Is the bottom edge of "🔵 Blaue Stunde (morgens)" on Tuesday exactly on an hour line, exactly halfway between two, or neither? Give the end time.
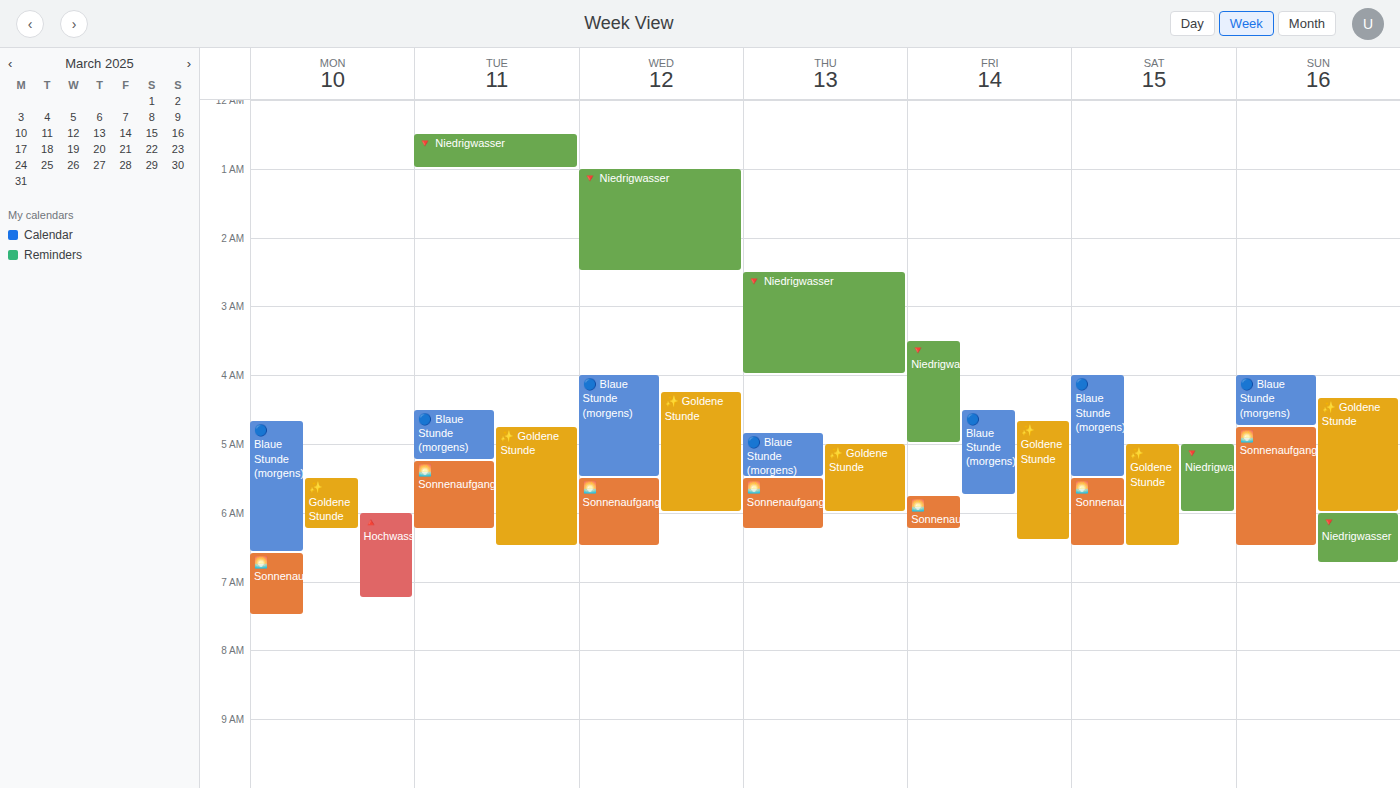
05:15 -- neither: a quarter of the way from the 05:00 line to the 06:00 line.